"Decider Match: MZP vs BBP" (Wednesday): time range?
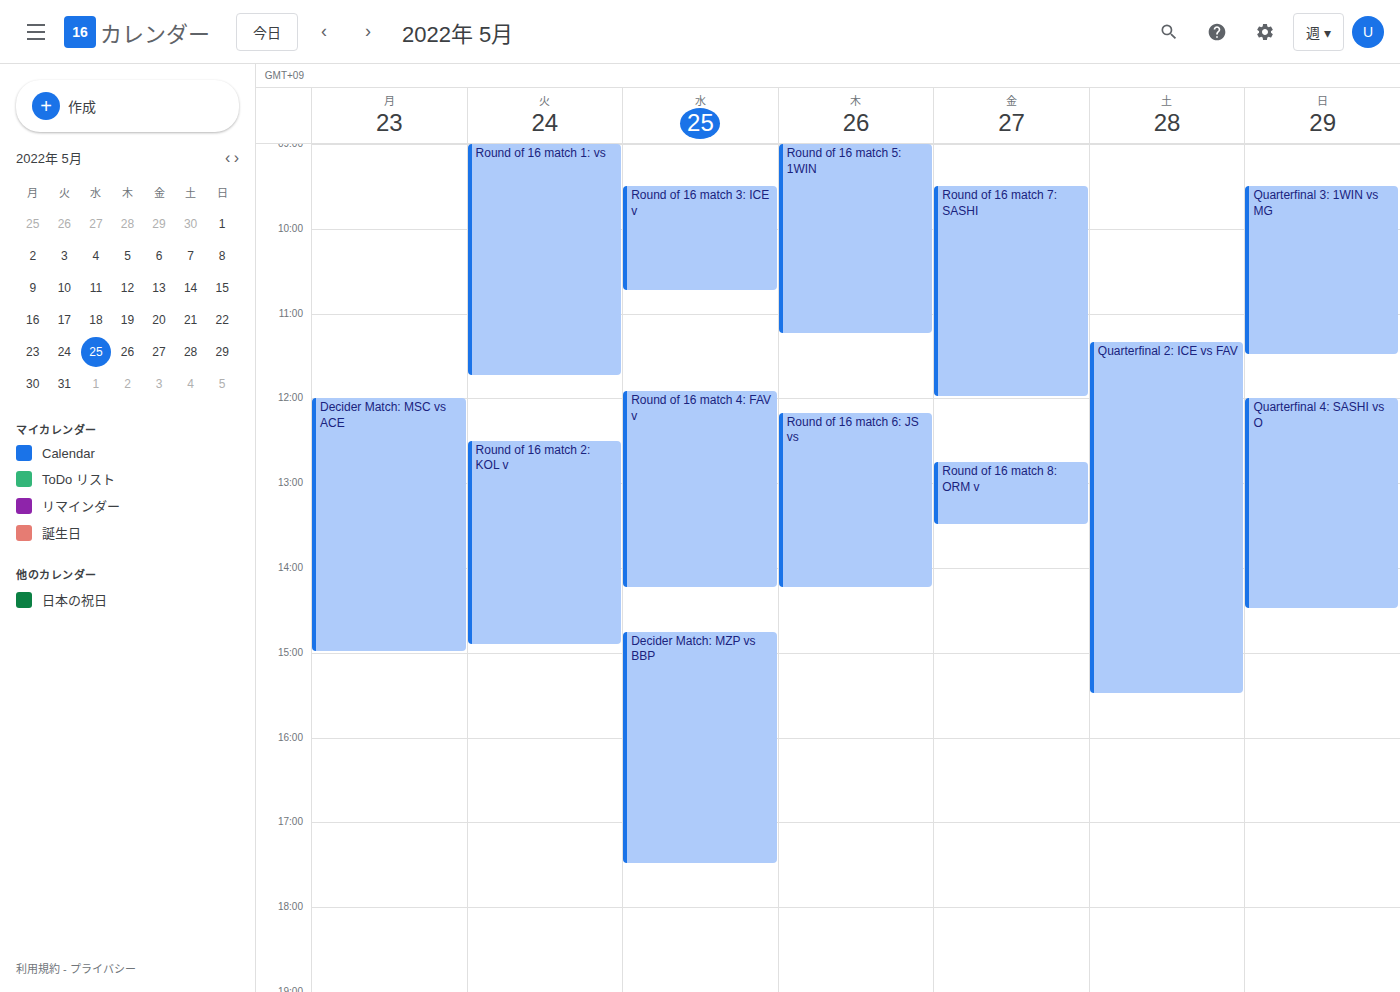
2:45 PM to 5:30 PM